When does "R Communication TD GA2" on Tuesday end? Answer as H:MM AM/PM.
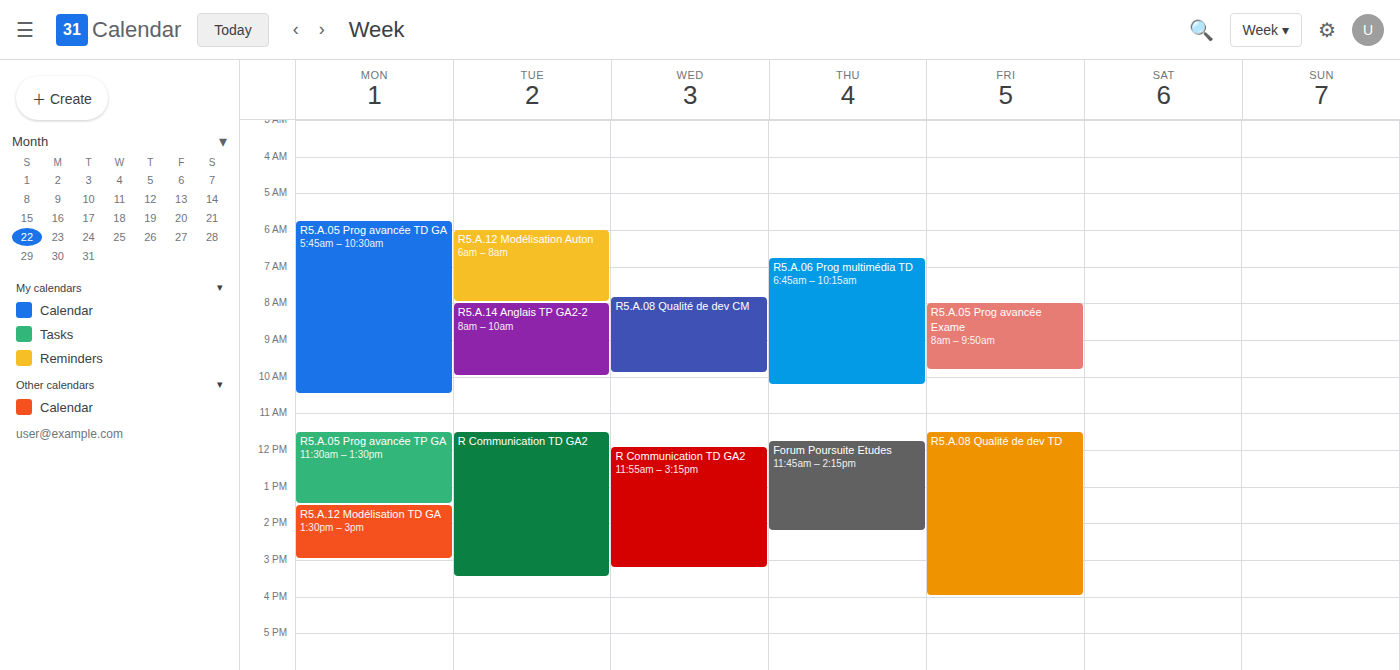
3:30 PM